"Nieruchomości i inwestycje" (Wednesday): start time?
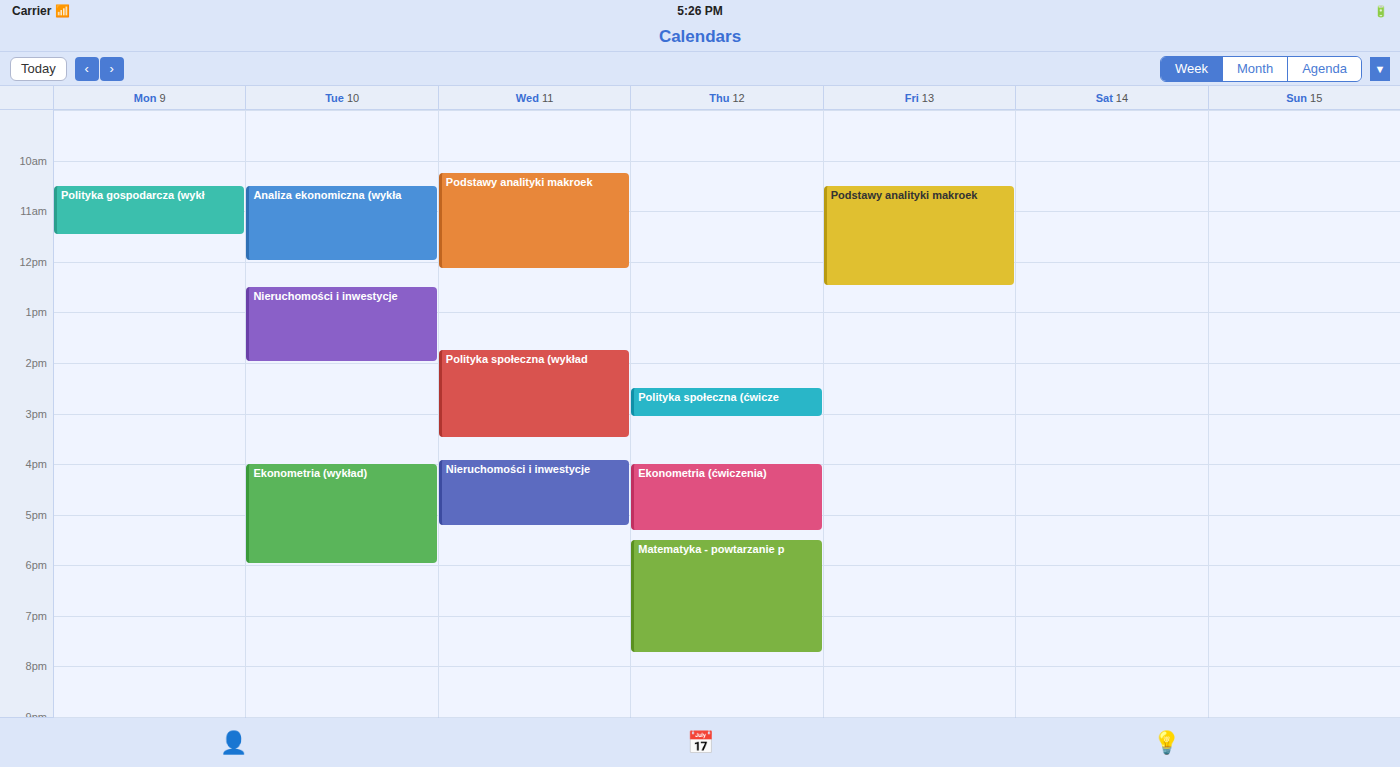
3:55 PM